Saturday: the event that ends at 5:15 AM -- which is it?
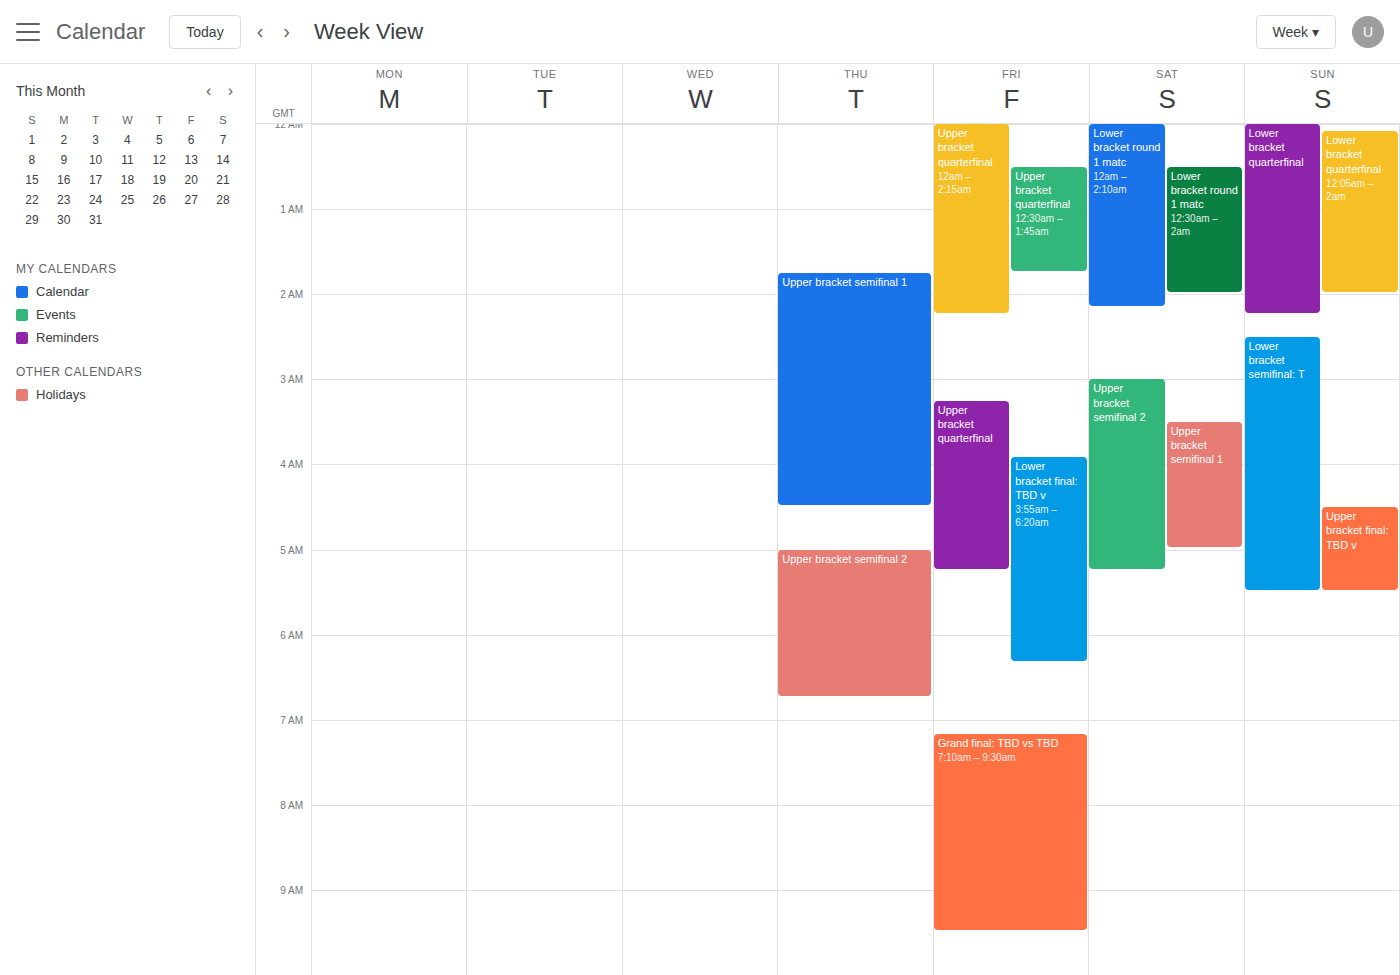
"Upper bracket semifinal 2"